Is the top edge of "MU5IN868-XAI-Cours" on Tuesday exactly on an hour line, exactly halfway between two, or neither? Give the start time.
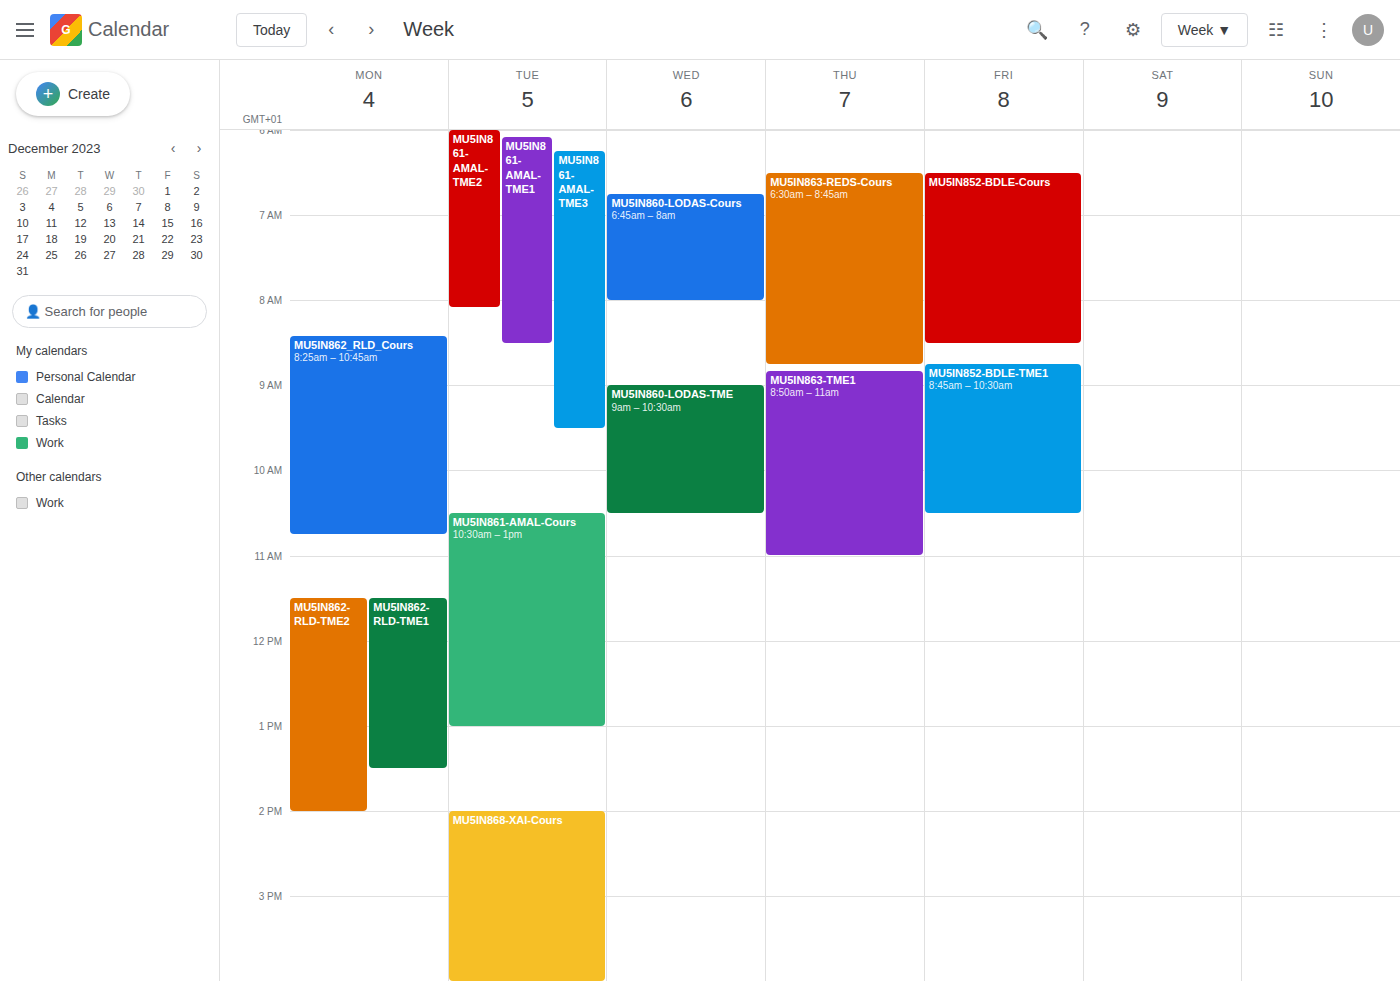
2:00 PM -- exactly on the 2 PM line.